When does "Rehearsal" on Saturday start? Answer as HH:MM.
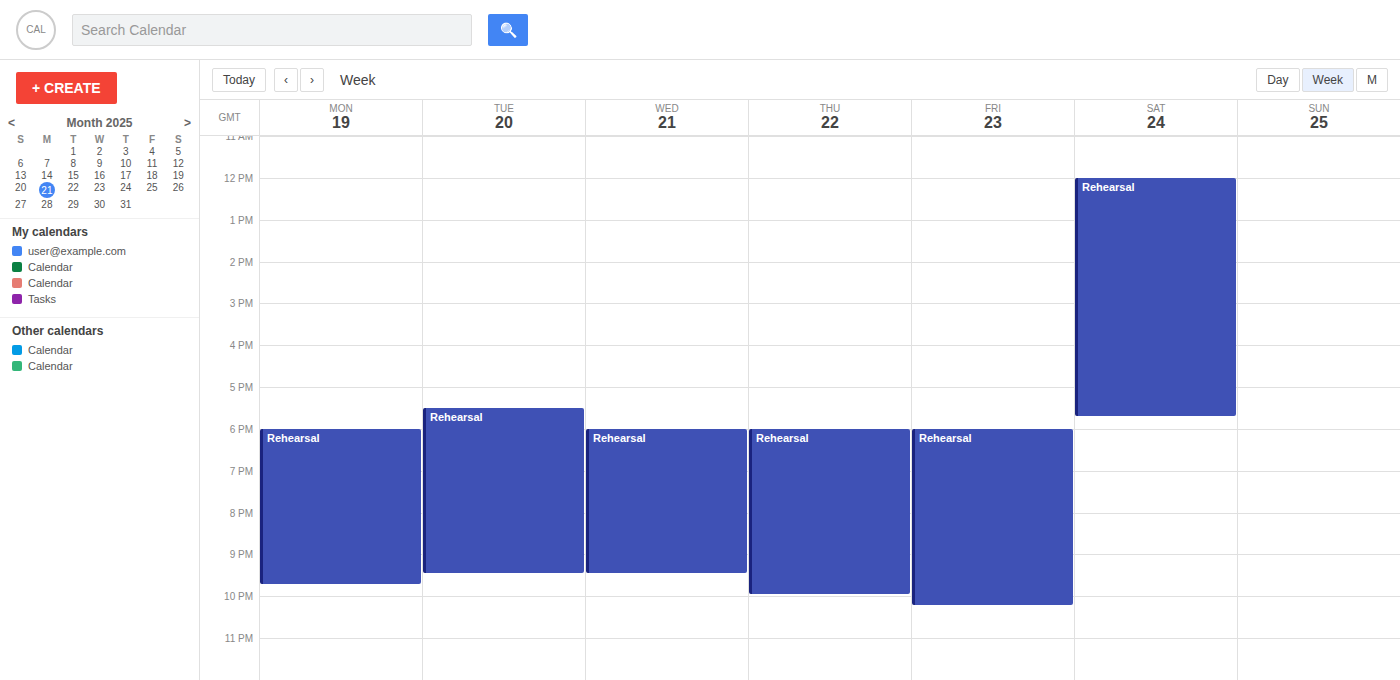
12:00